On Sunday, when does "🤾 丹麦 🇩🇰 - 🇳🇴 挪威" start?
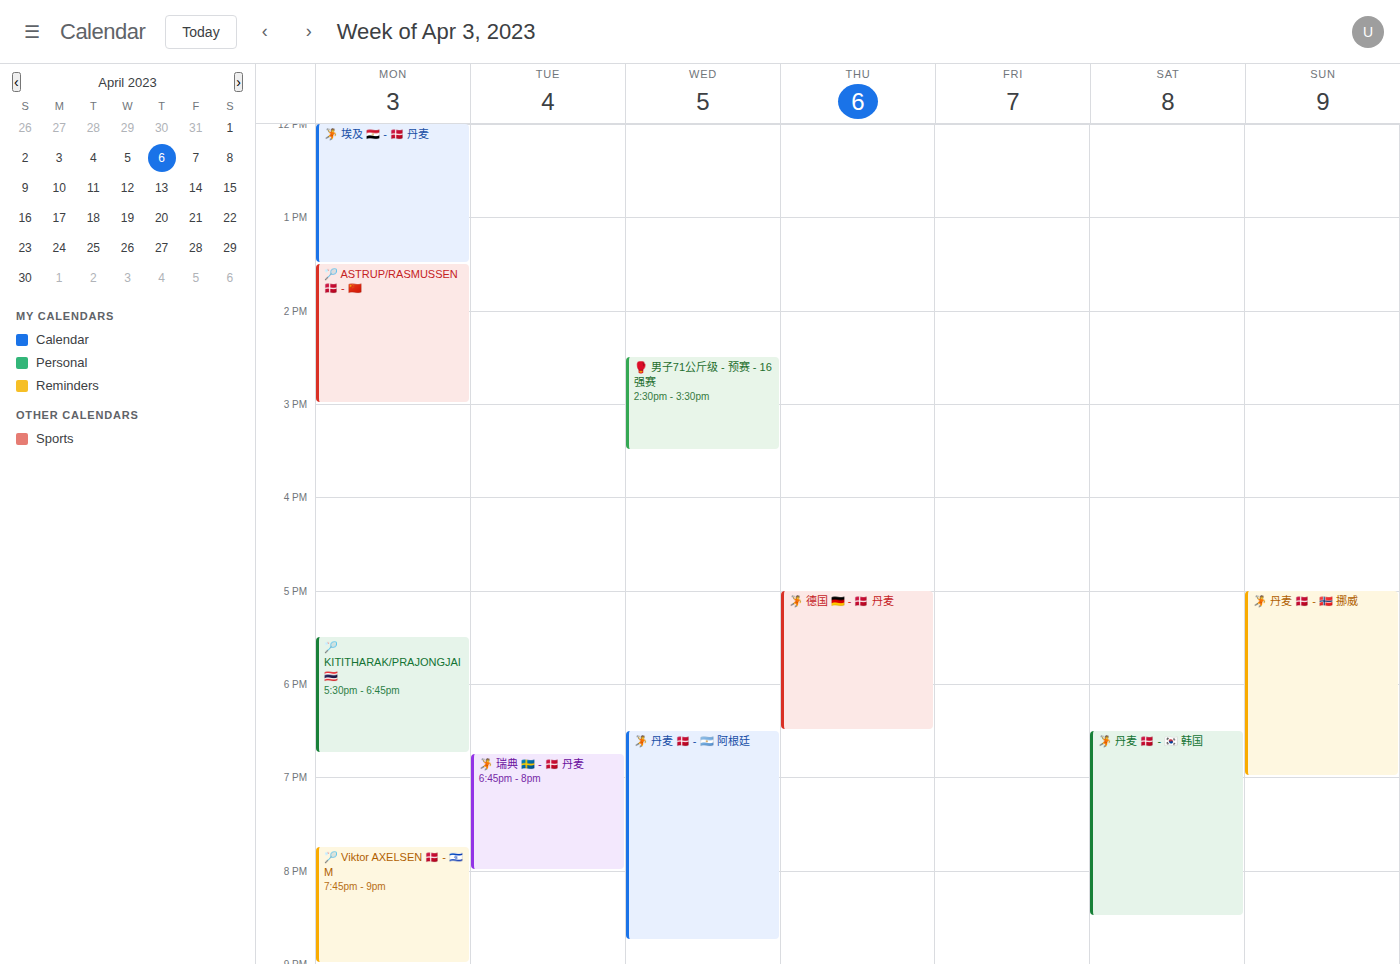
17:00